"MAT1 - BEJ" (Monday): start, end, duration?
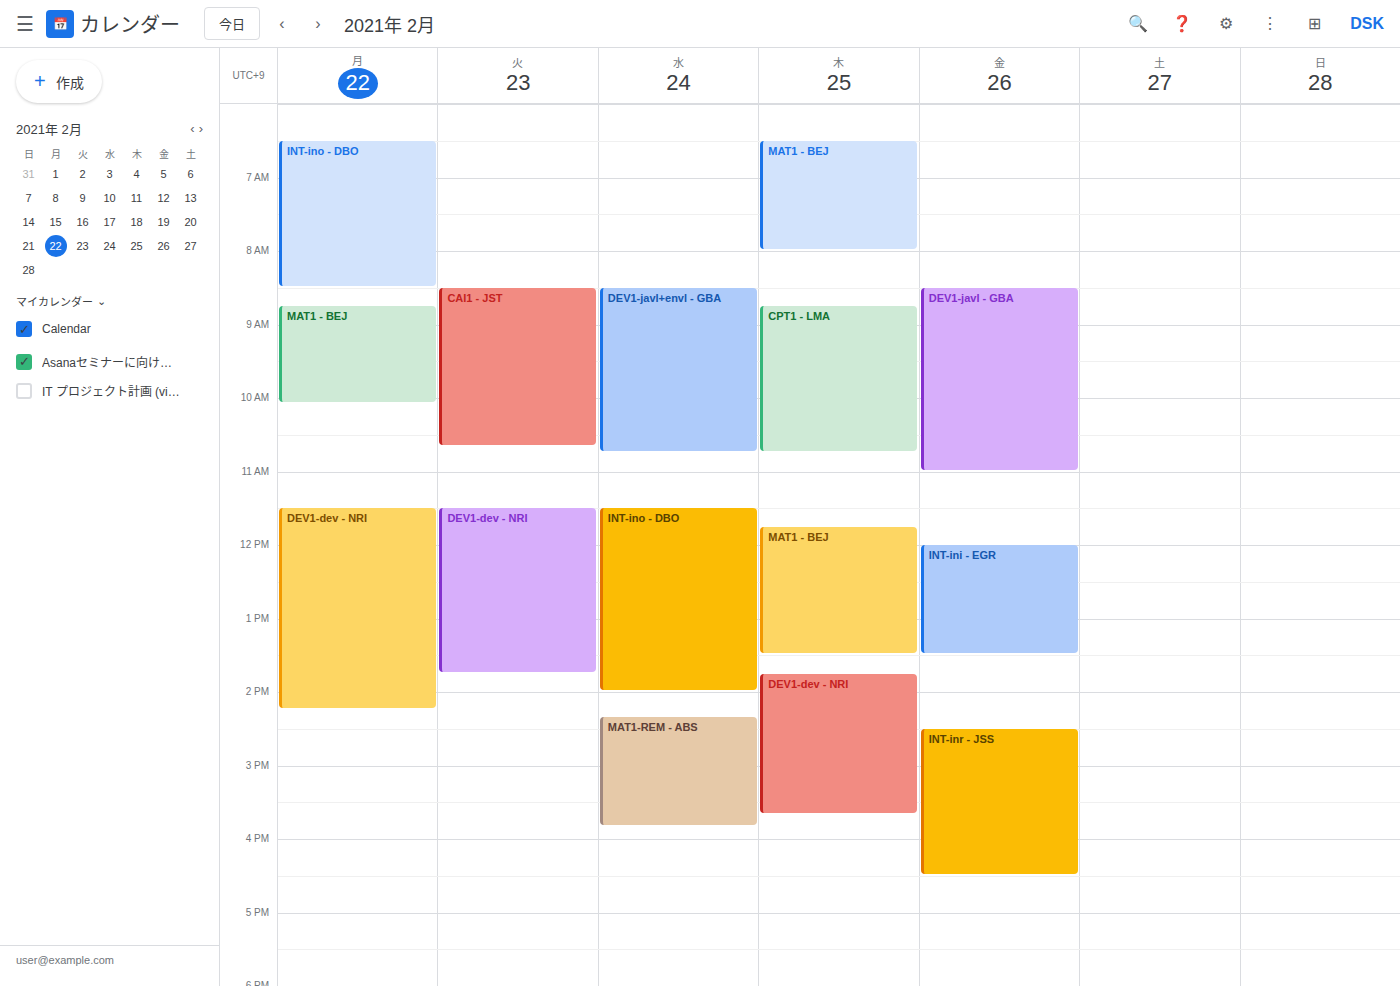
8:45 AM to 10:05 AM, 1 hour 20 minutes